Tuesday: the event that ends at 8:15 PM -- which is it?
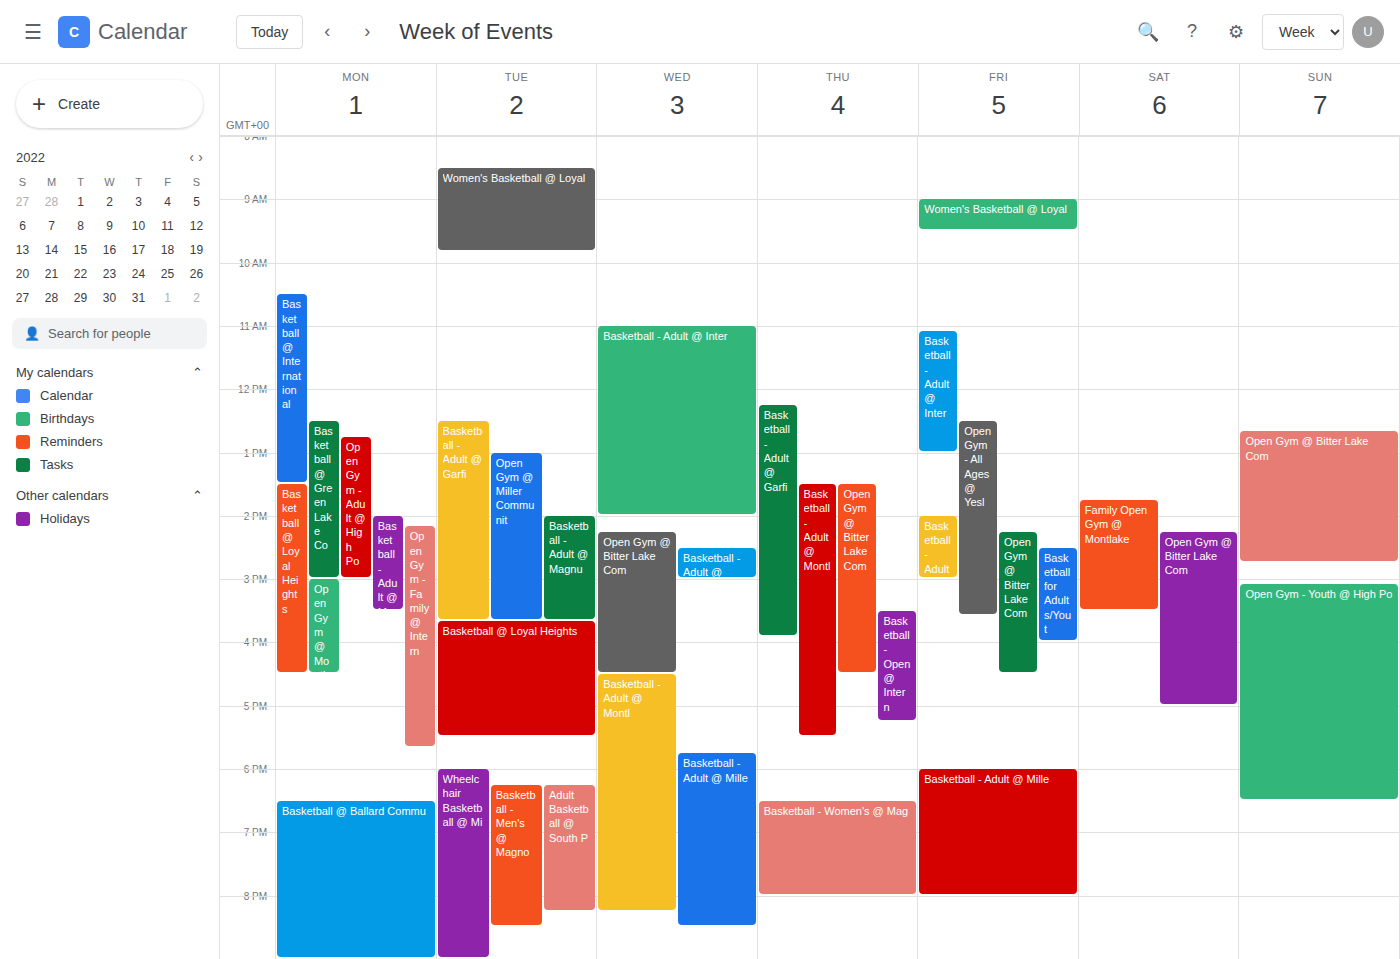
"Adult Basketball @ South P"